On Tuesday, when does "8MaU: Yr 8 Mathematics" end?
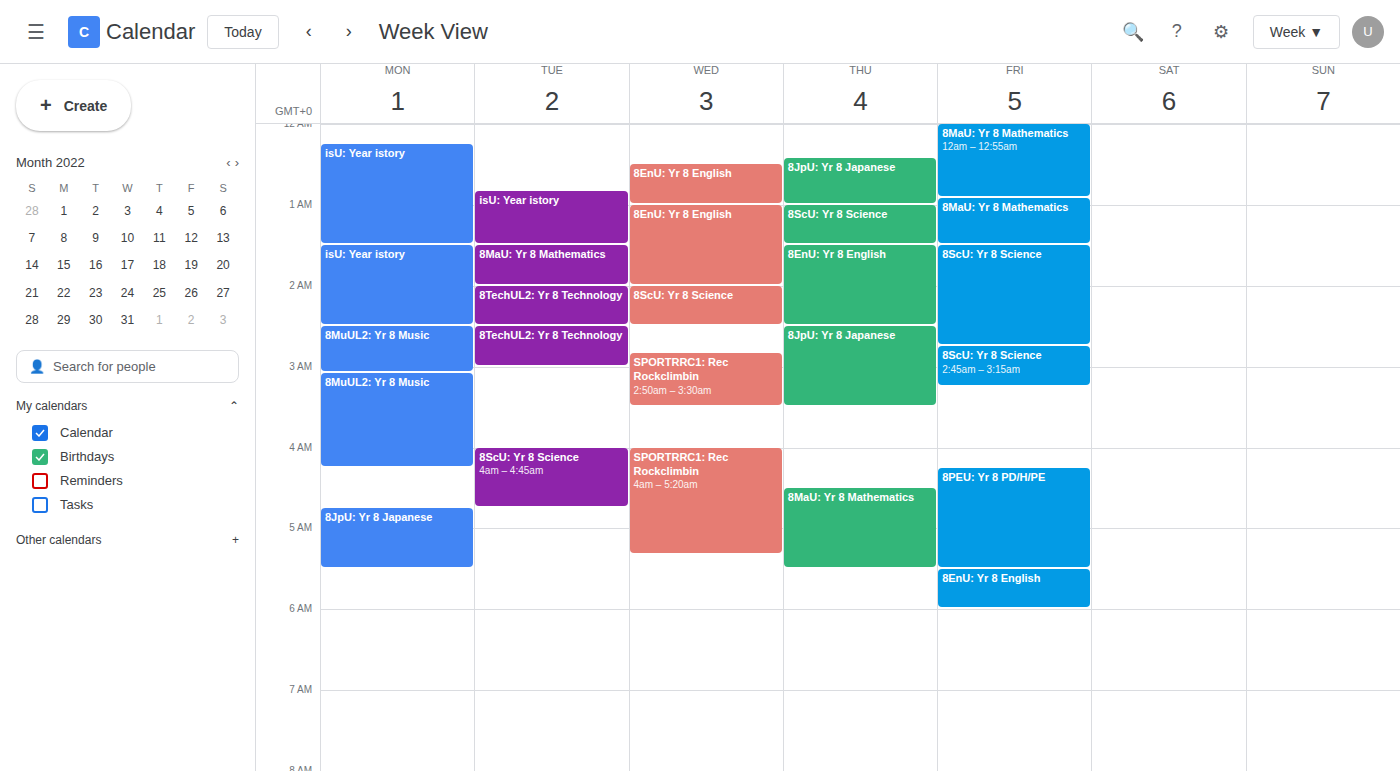
02:00